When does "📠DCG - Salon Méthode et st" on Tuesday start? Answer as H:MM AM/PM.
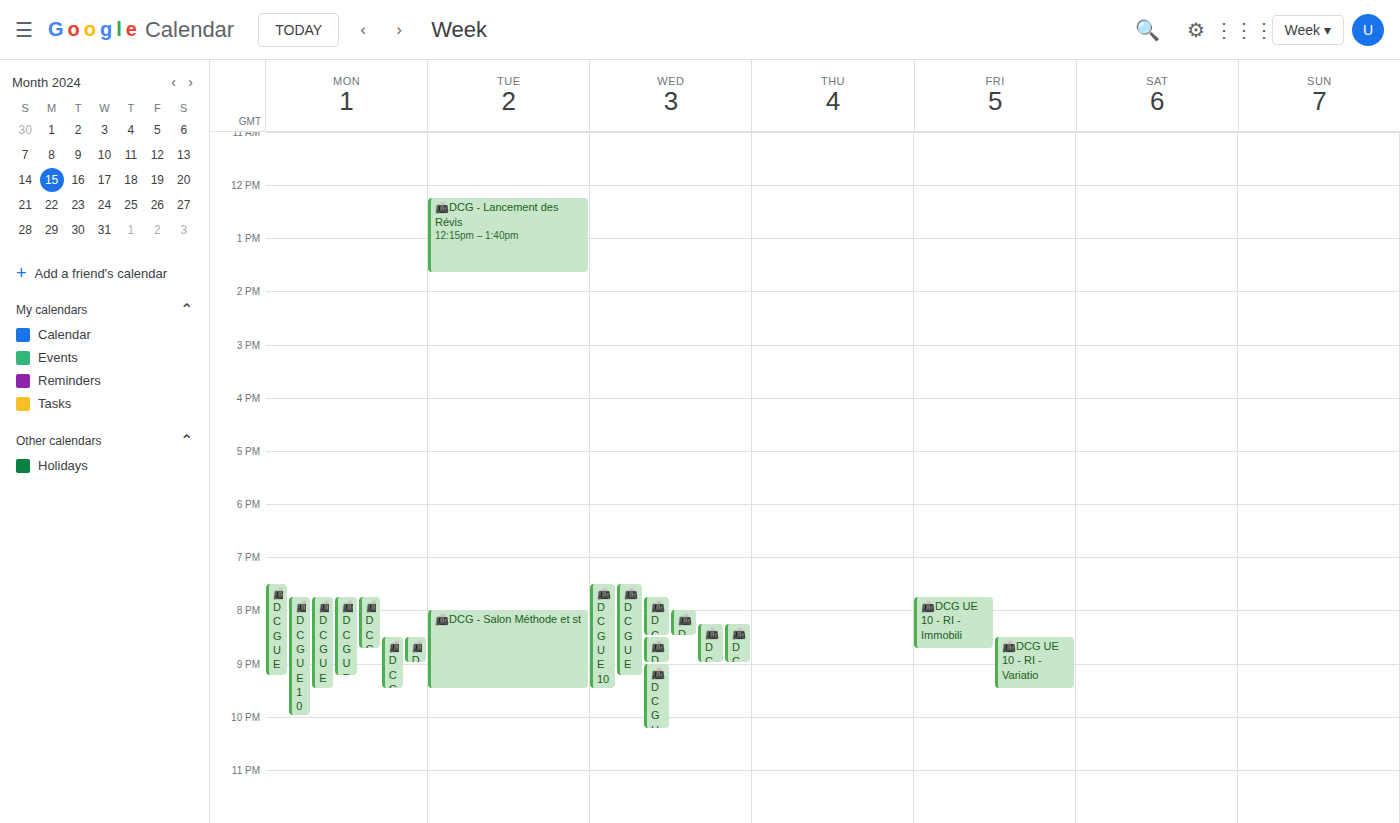
8:00 PM